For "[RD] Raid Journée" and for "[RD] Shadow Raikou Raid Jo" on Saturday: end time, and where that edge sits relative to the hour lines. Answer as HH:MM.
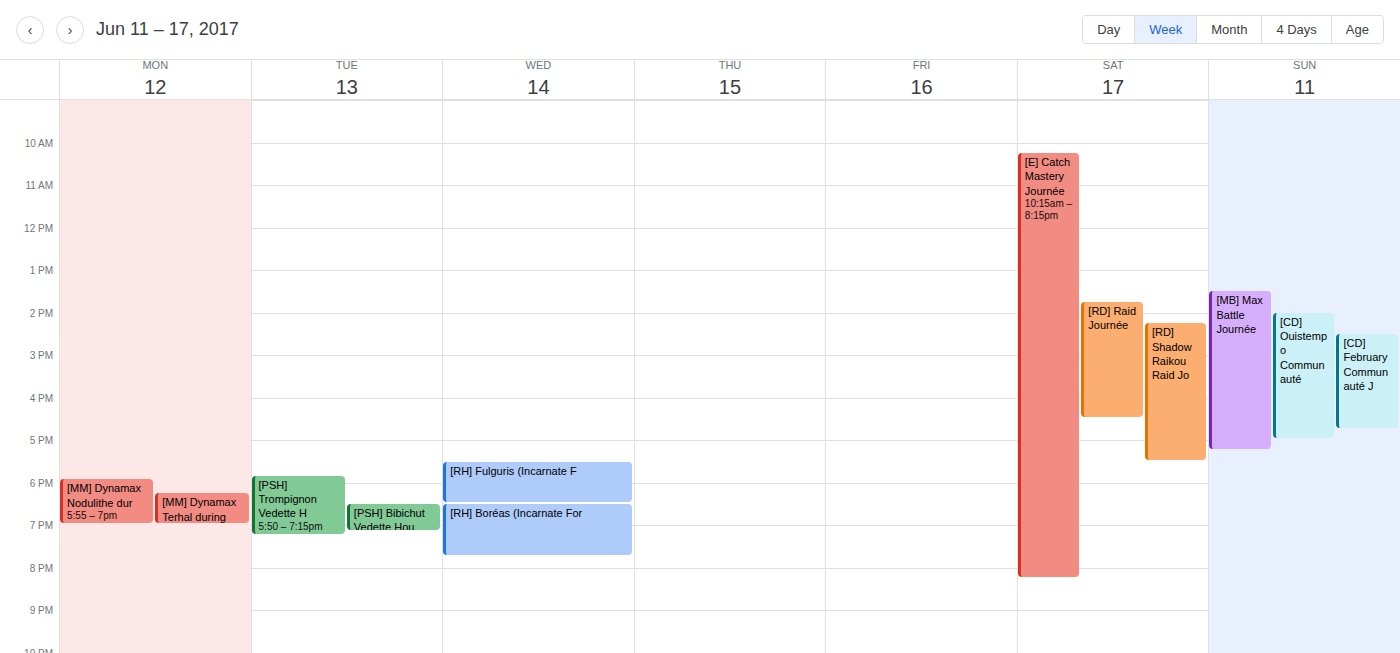
"[RD] Raid Journée": 16:30, halfway between the 16:00 and 17:00 lines. "[RD] Shadow Raikou Raid Jo": 17:30, halfway between the 17:00 and 18:00 lines.